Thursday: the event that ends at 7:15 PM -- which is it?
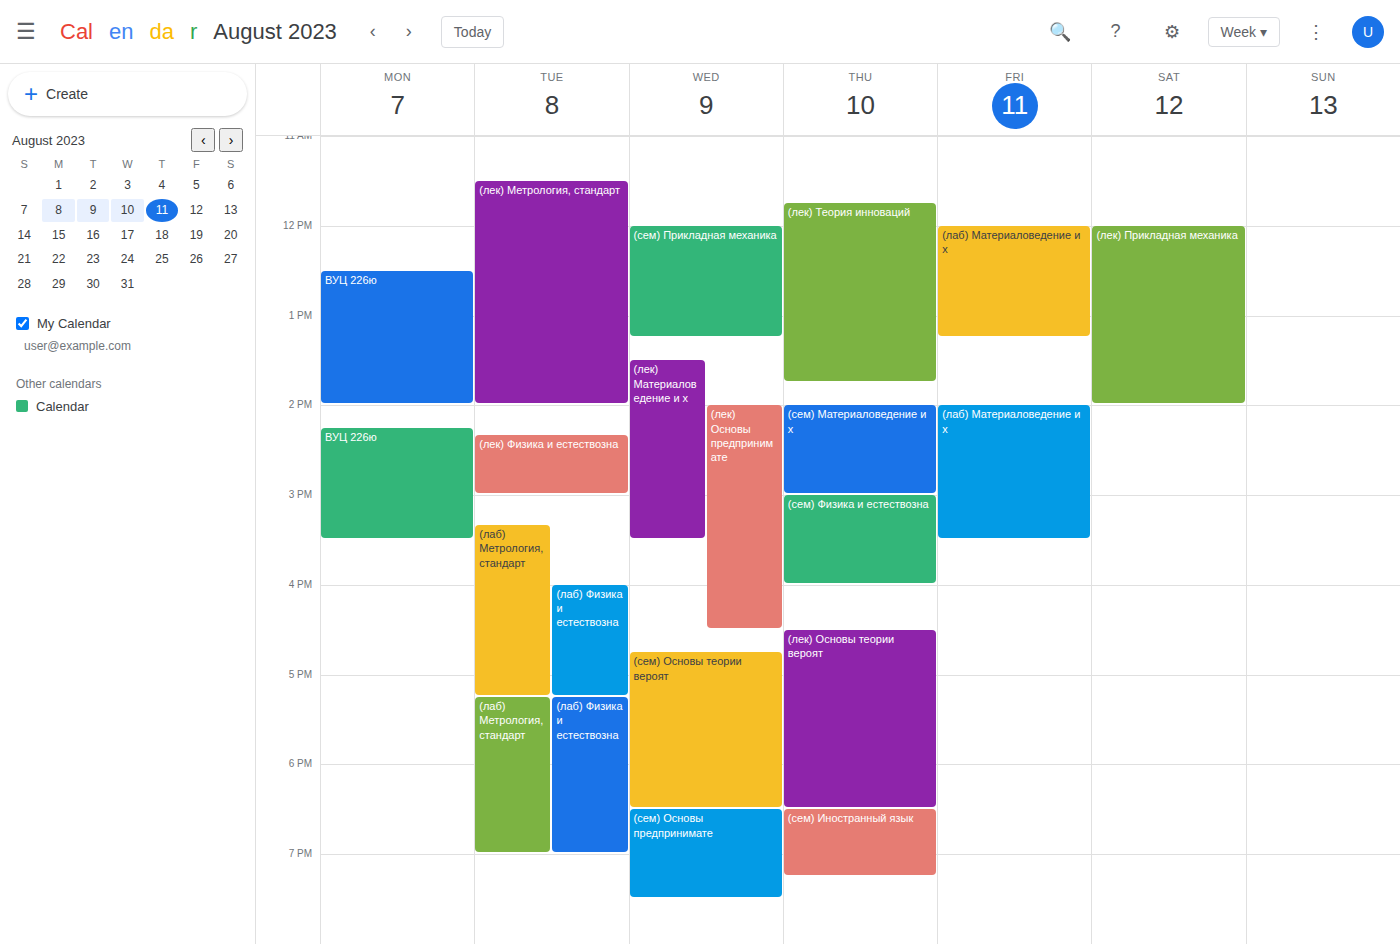
"(сем) Иностранный язык"